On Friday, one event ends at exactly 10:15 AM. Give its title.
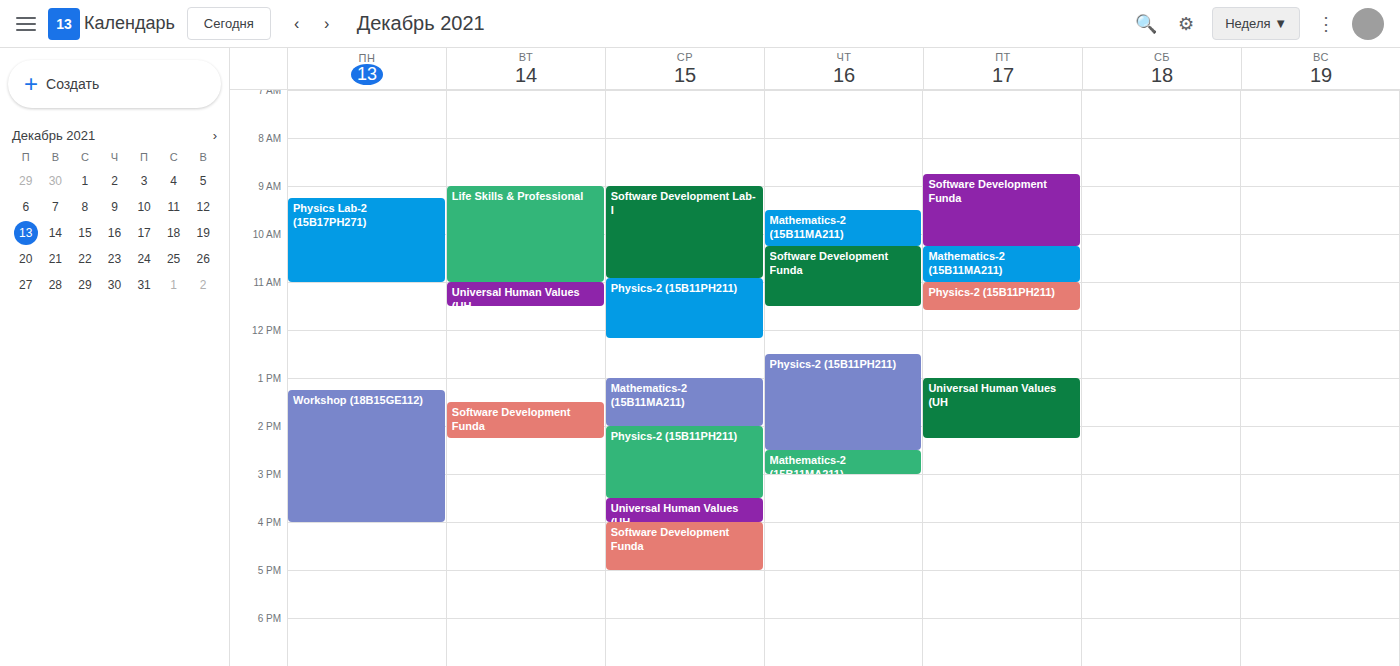
"Software Development Funda"